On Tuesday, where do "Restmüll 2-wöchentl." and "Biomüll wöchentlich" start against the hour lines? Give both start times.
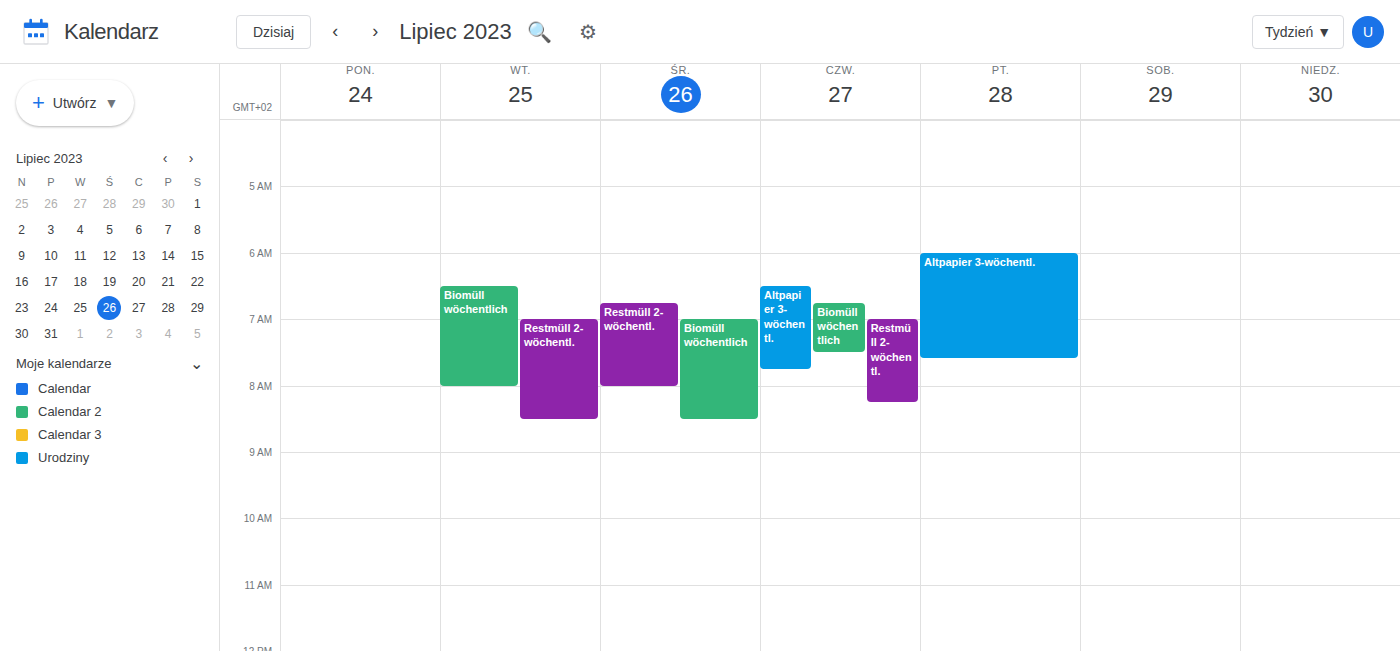
"Restmüll 2-wöchentl.": 7:00 AM, exactly on the 7 AM line. "Biomüll wöchentlich": 6:30 AM, halfway between the 6 AM and 7 AM lines.